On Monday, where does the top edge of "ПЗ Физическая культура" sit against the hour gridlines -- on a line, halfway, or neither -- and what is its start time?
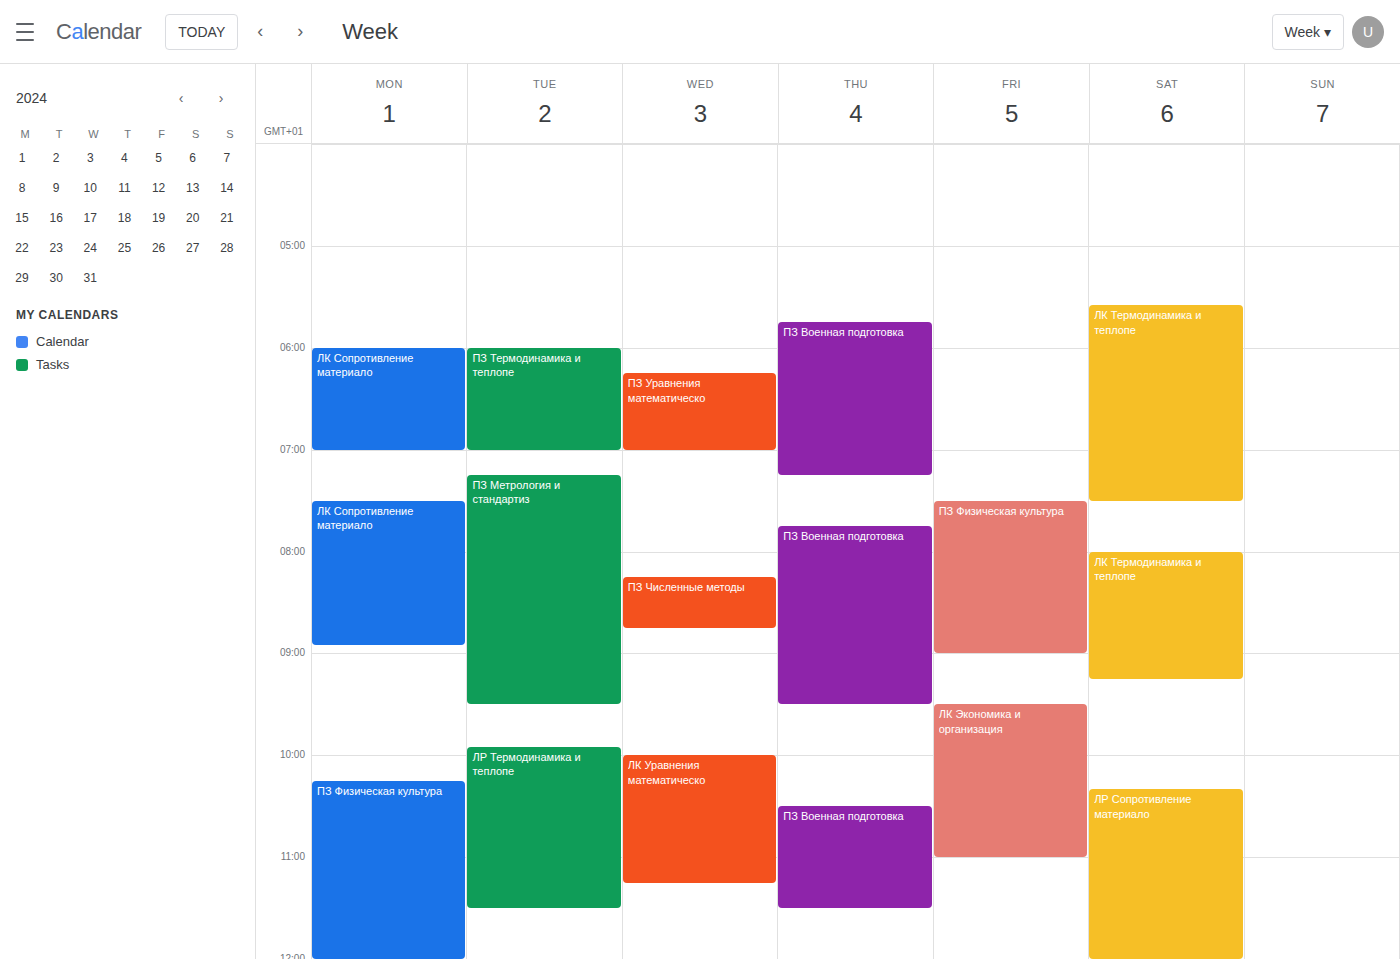
10:15 -- neither: a quarter of the way from the 10:00 line to the 11:00 line.